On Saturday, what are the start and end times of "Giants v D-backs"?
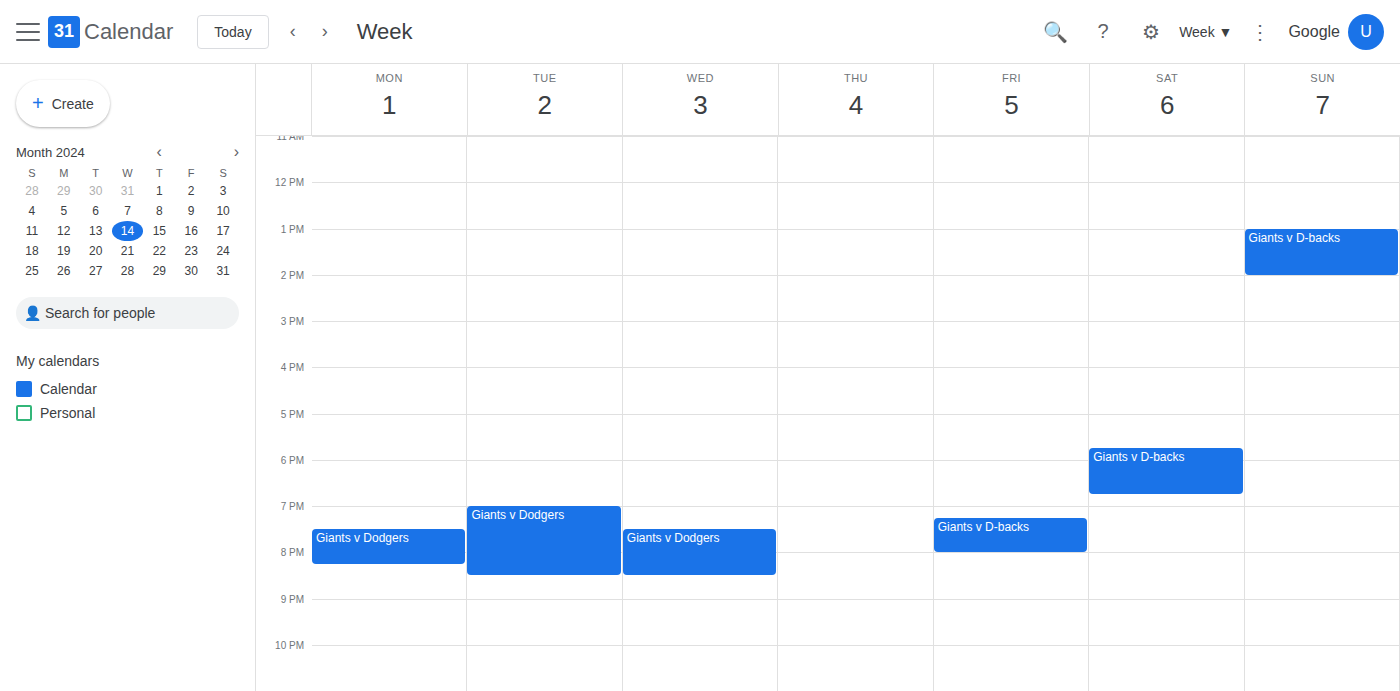
5:45 PM to 6:45 PM